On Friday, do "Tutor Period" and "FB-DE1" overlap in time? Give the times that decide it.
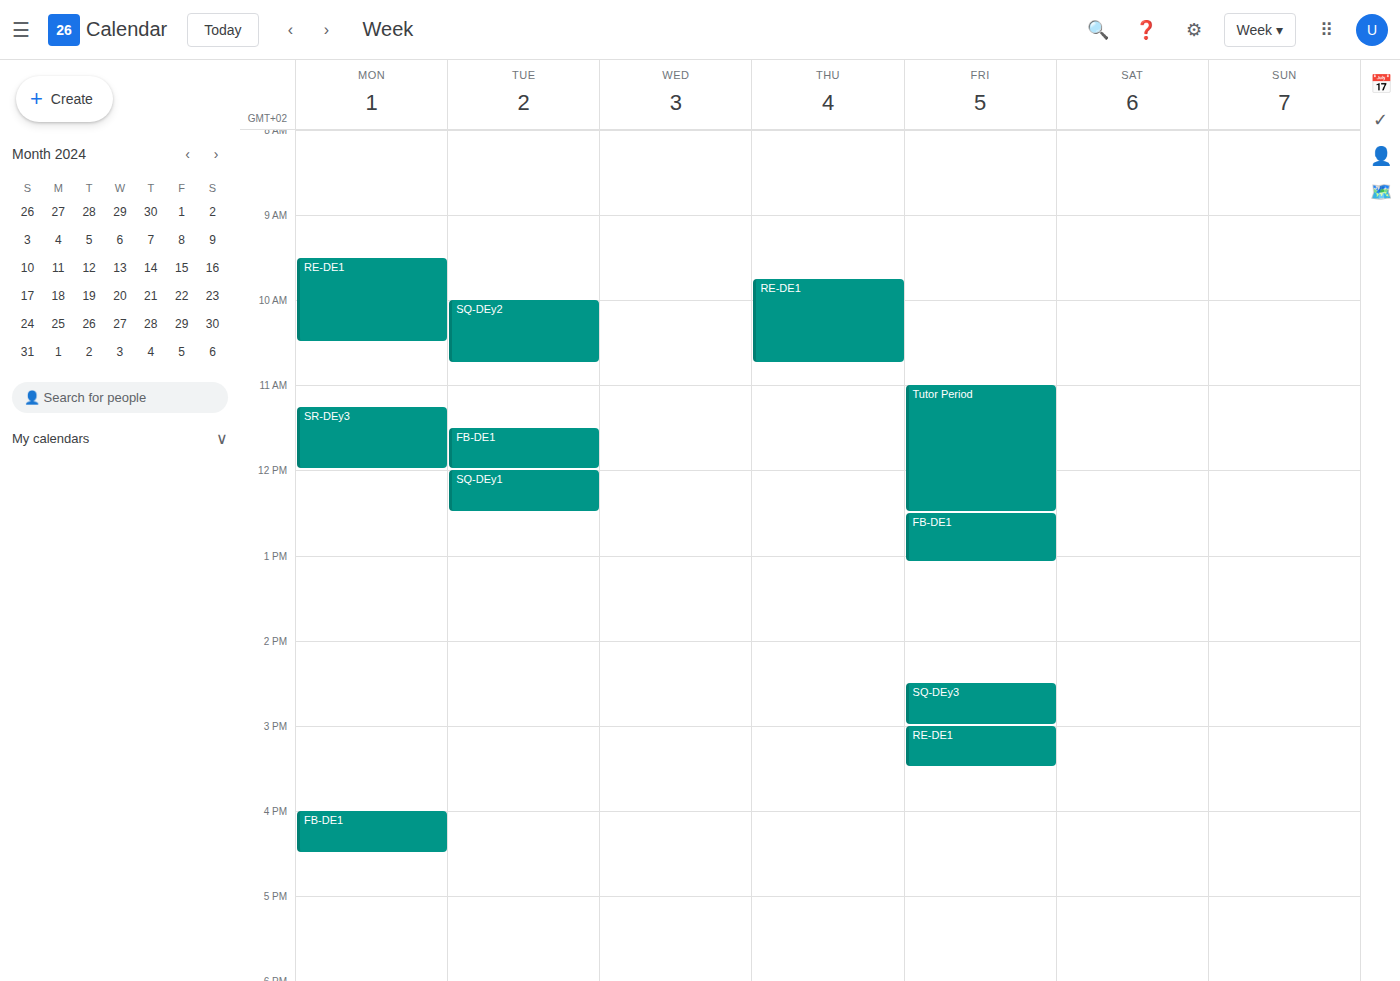
"Tutor Period" ends at 12:30, exactly when "FB-DE1" starts -- they touch but do not overlap.